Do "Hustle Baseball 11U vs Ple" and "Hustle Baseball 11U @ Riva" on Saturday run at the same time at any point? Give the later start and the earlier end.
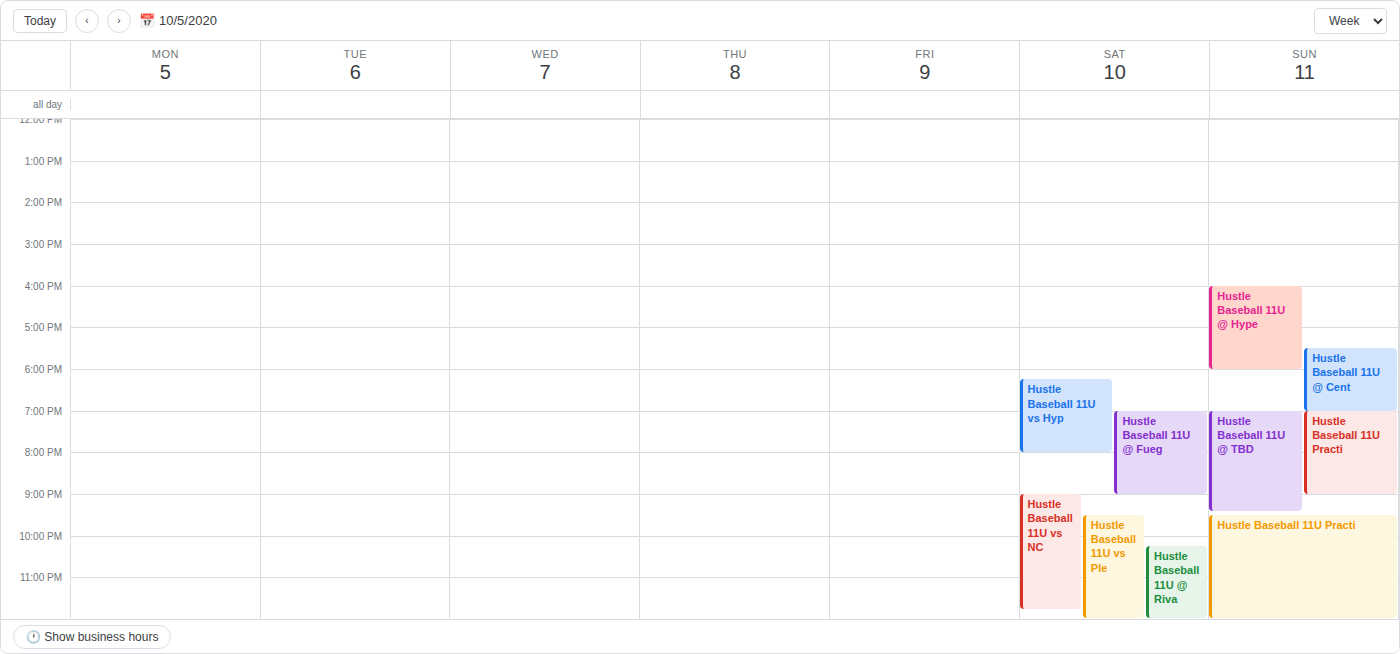
"Hustle Baseball 11U @ Riva" starts at 10:15 PM, before "Hustle Baseball 11U vs Ple" ends at 12:00 AM -- they overlap.